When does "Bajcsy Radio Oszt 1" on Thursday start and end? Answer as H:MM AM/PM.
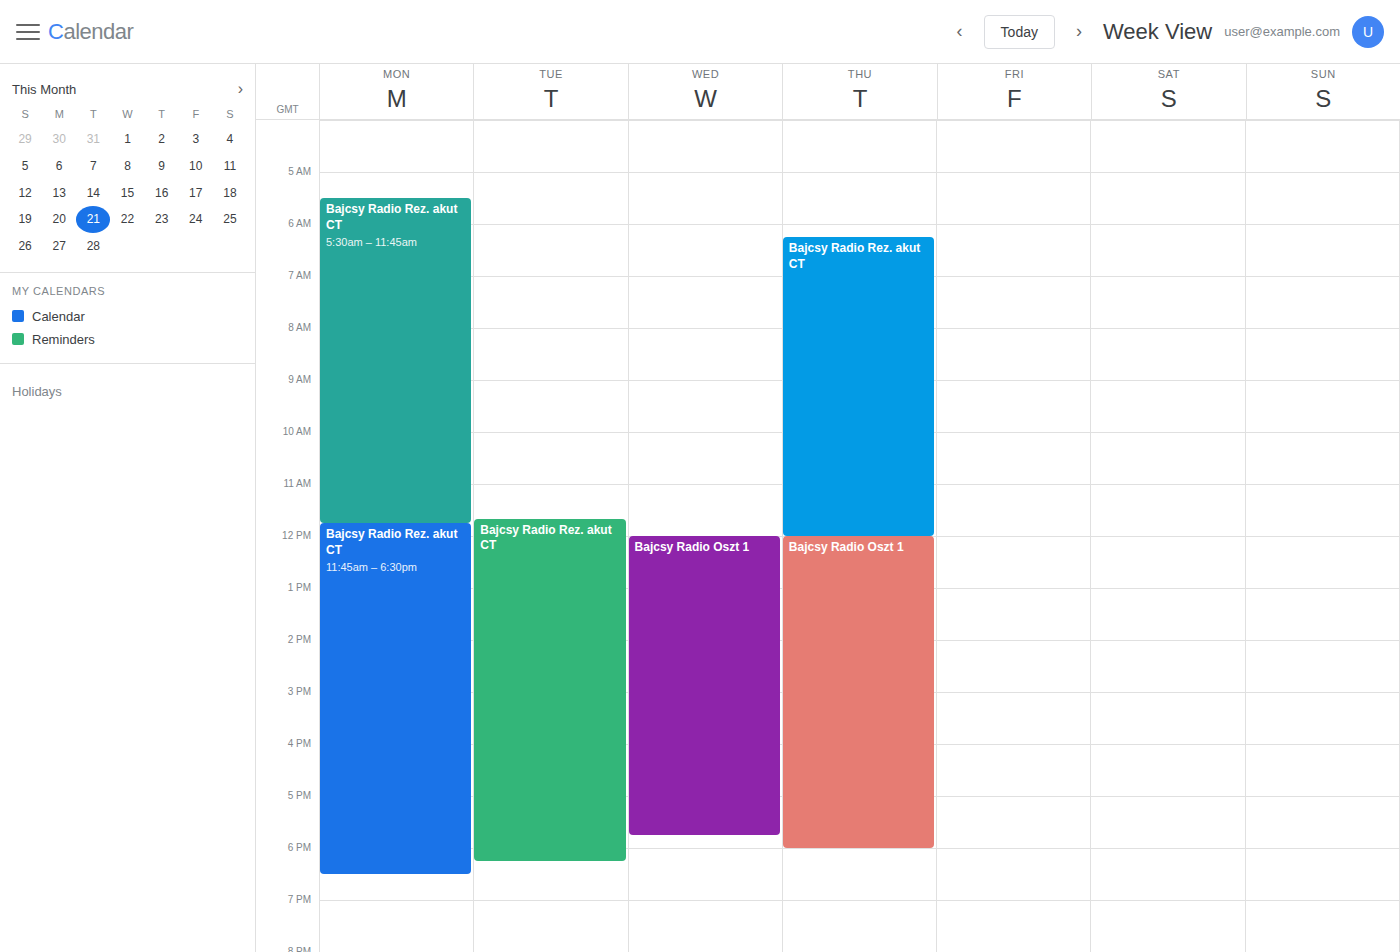
12:00 PM to 6:00 PM